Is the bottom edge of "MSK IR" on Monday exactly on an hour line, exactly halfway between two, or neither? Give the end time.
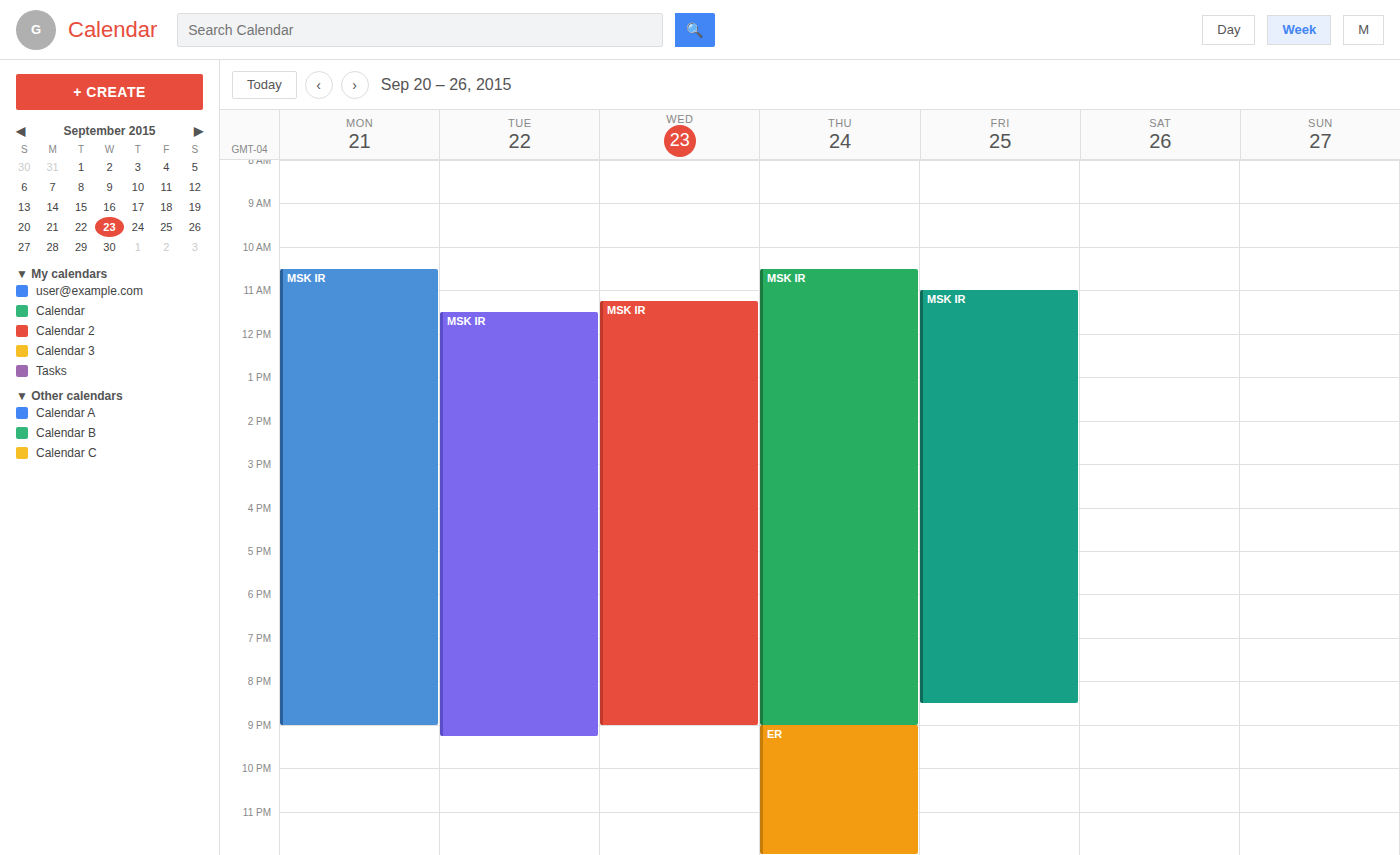
21:00 -- exactly on the 21:00 line.